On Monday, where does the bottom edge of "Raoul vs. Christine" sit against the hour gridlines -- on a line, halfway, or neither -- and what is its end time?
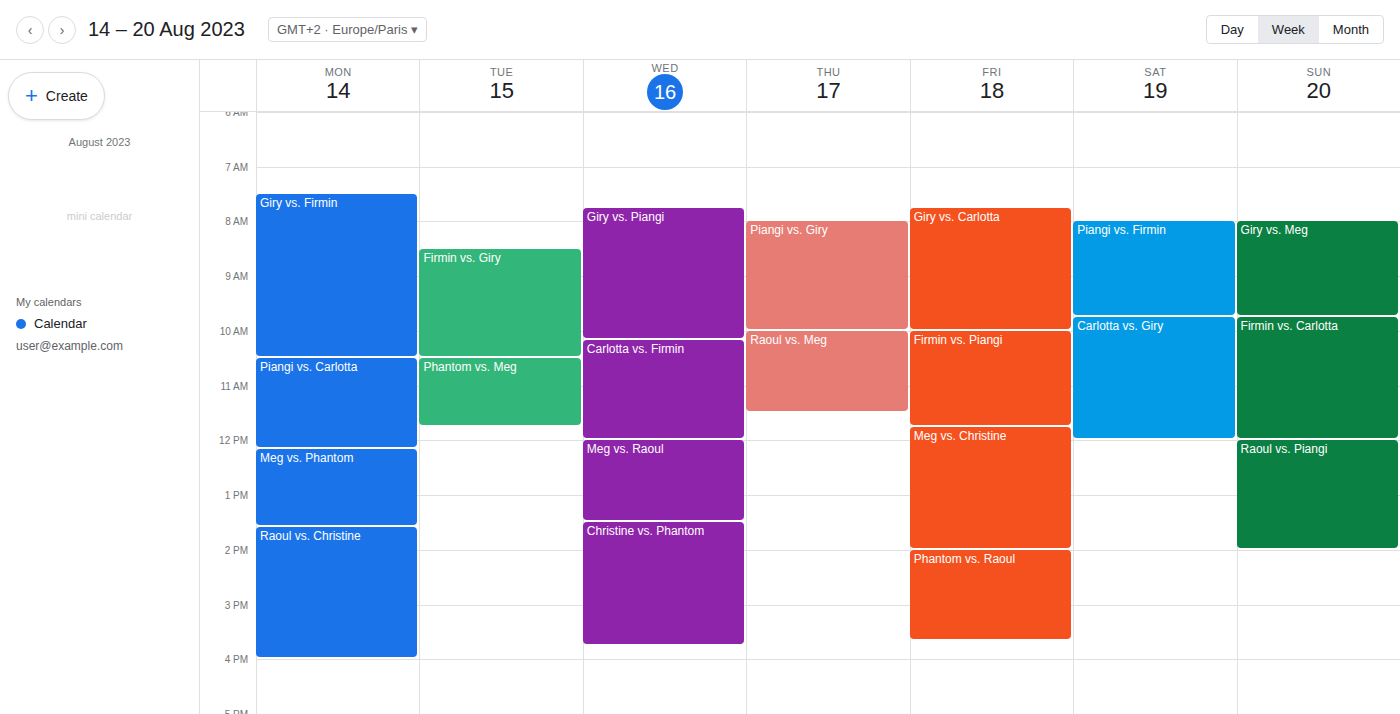
4:00 PM -- exactly on the 4 PM line.